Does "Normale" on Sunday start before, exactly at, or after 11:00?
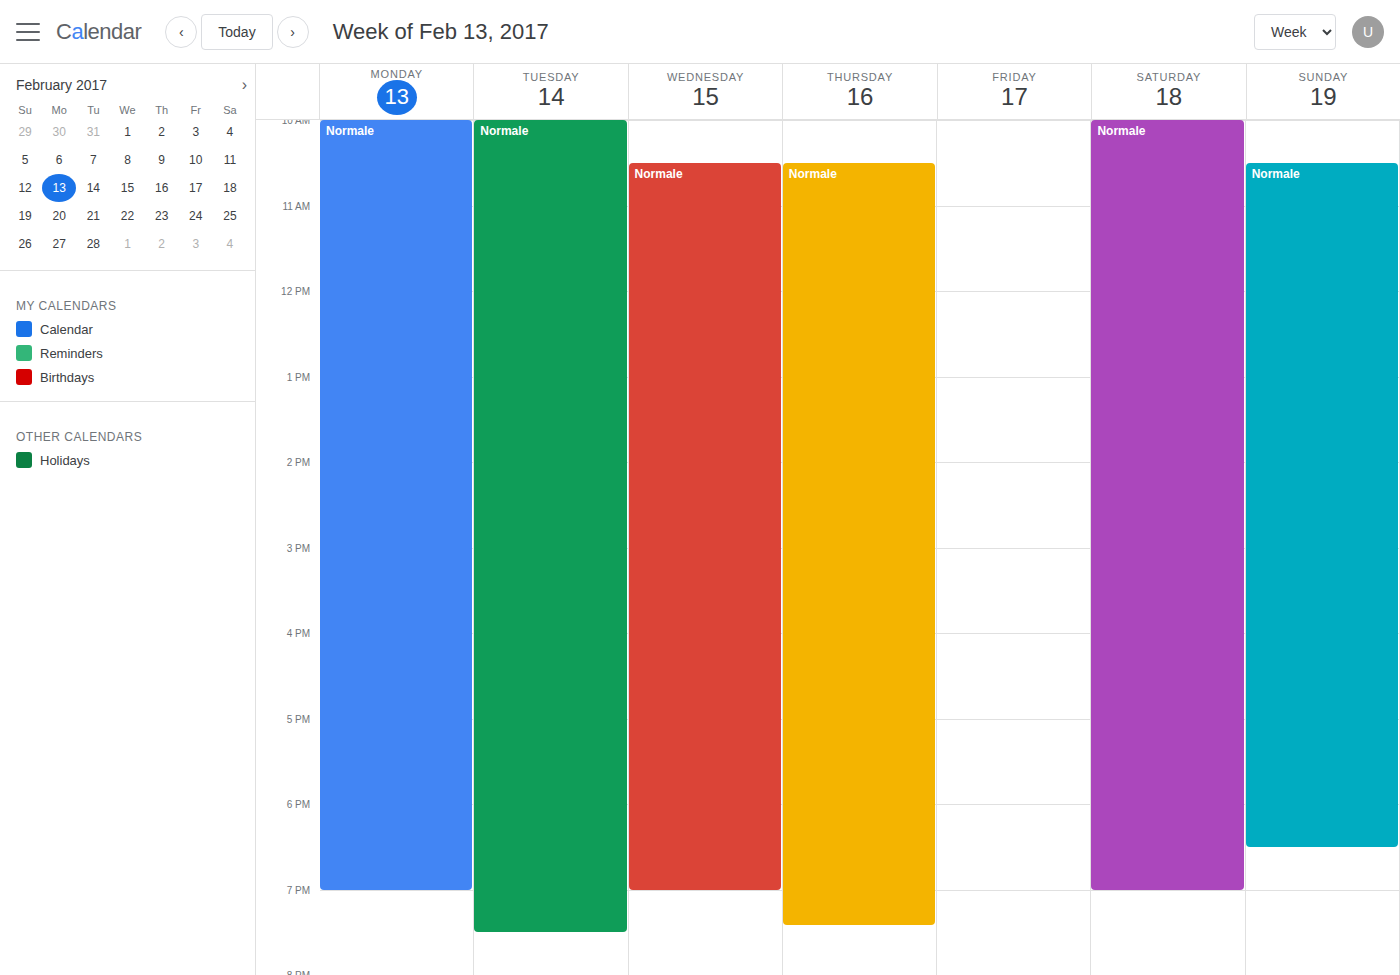
10:30 -- before 11:00, 30 minutes above the 11:00 line.